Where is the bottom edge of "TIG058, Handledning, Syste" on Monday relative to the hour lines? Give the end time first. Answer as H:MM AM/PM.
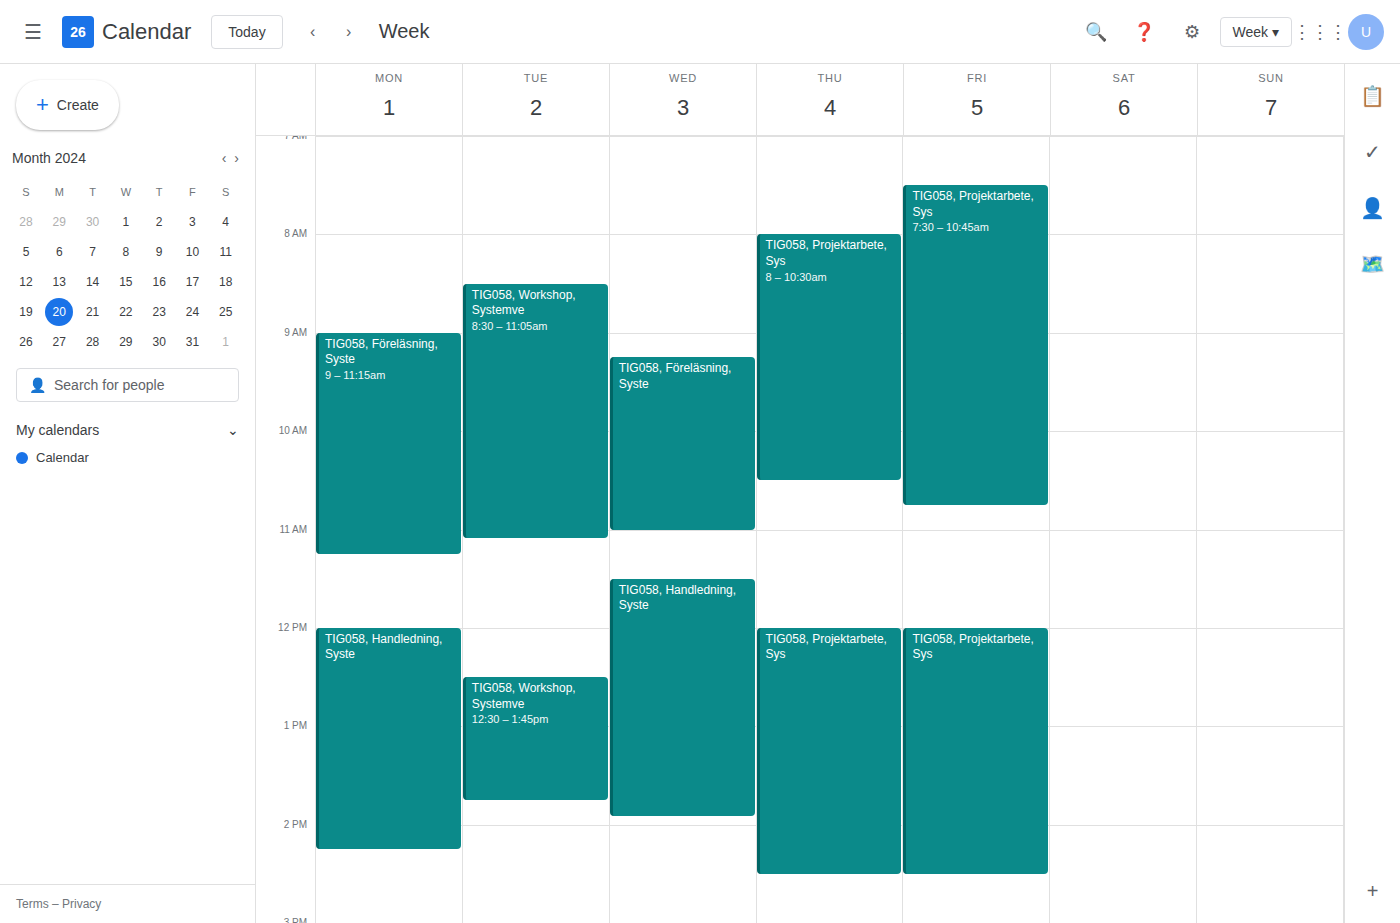
2:15 PM -- neither: a quarter of the way from the 2 PM line to the 3 PM line.